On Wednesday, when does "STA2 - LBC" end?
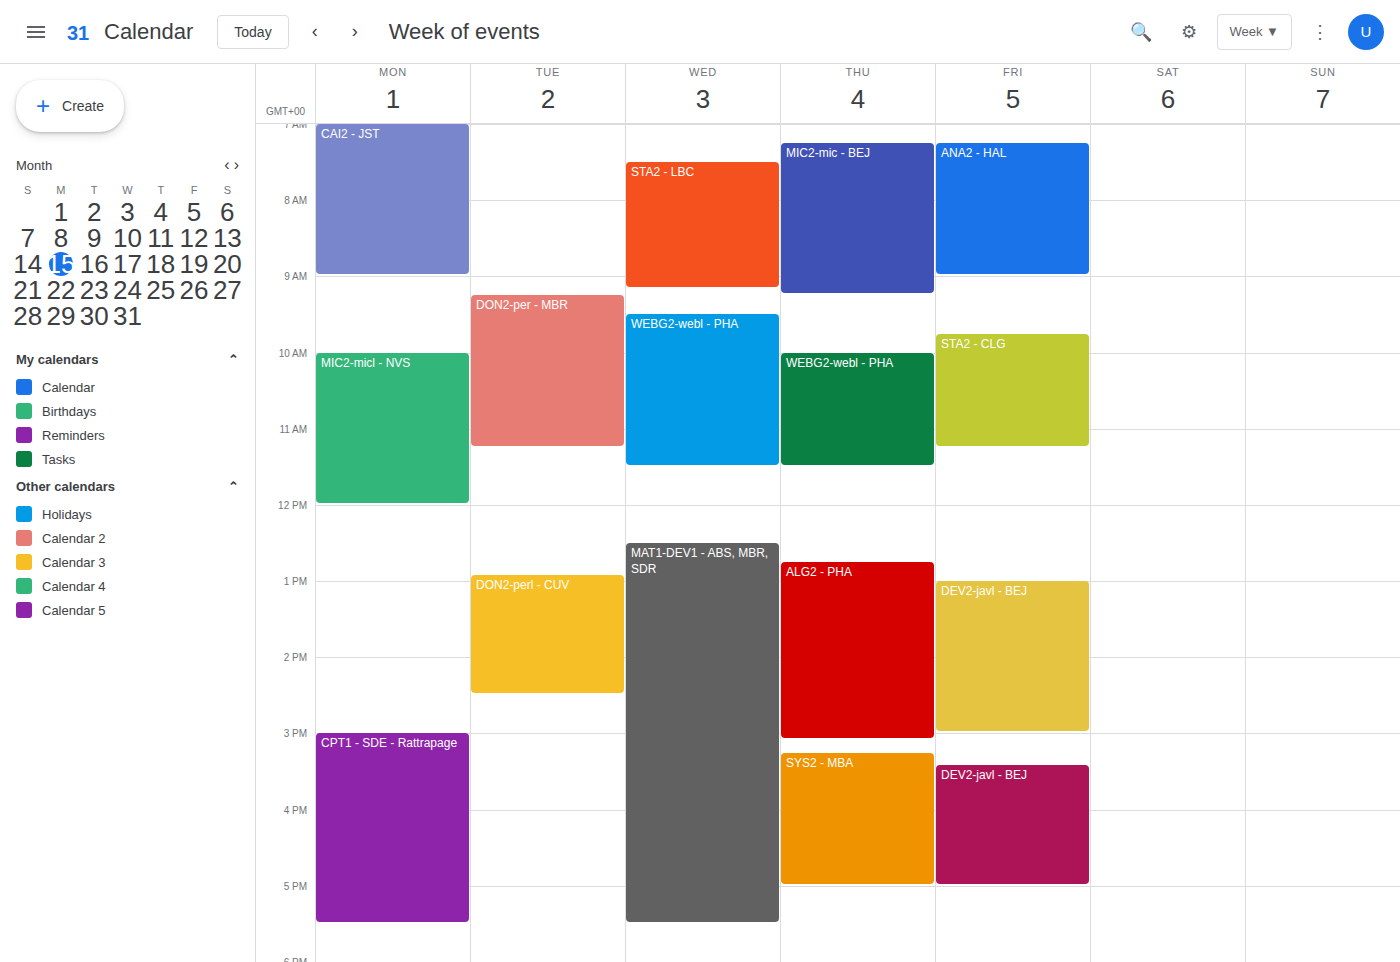
9:10 AM